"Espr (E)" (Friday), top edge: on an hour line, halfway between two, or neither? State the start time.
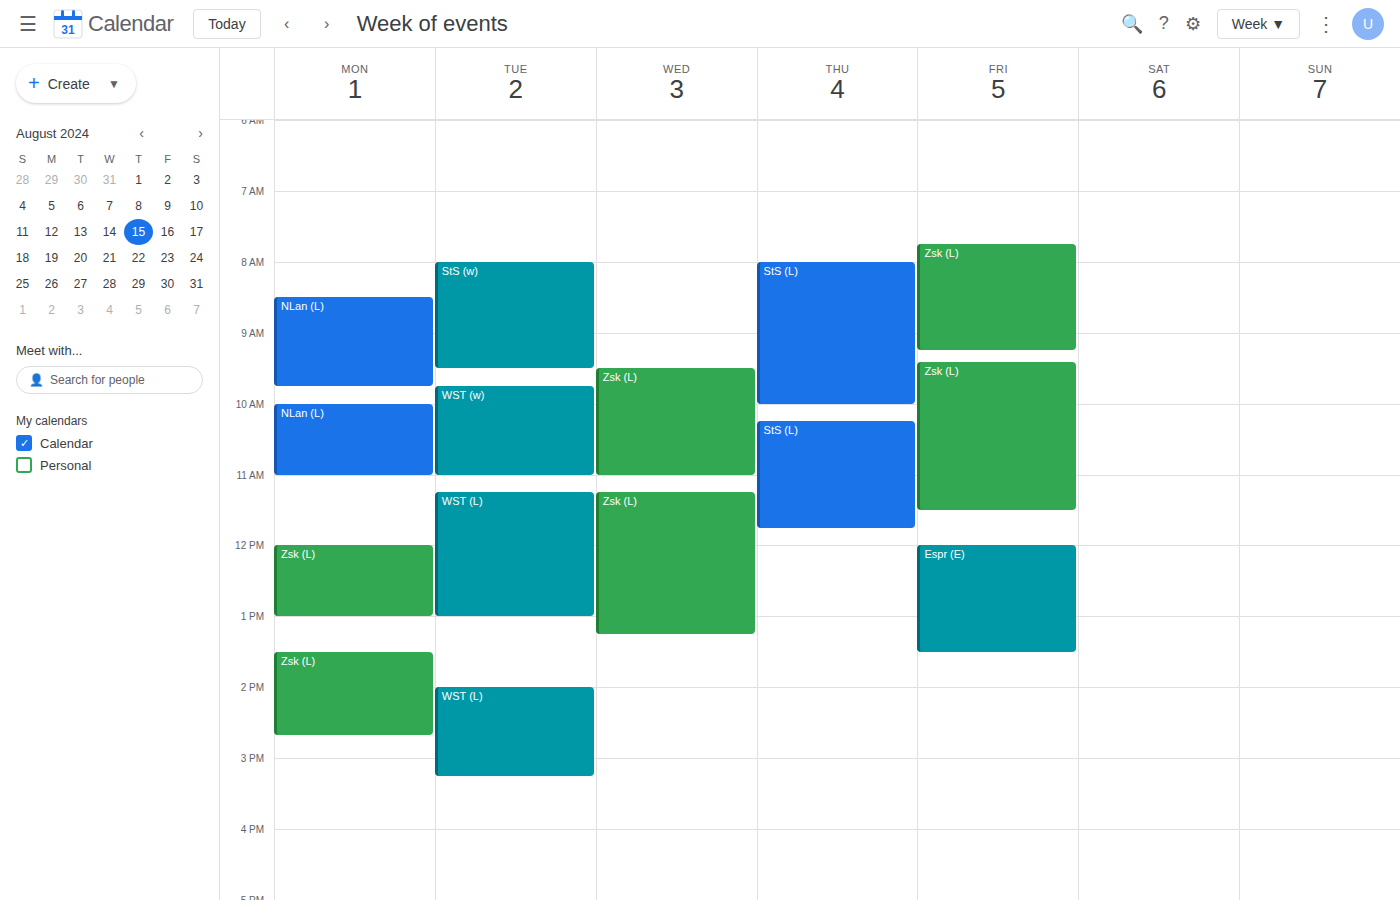
12:00 PM -- exactly on the 12 PM line.